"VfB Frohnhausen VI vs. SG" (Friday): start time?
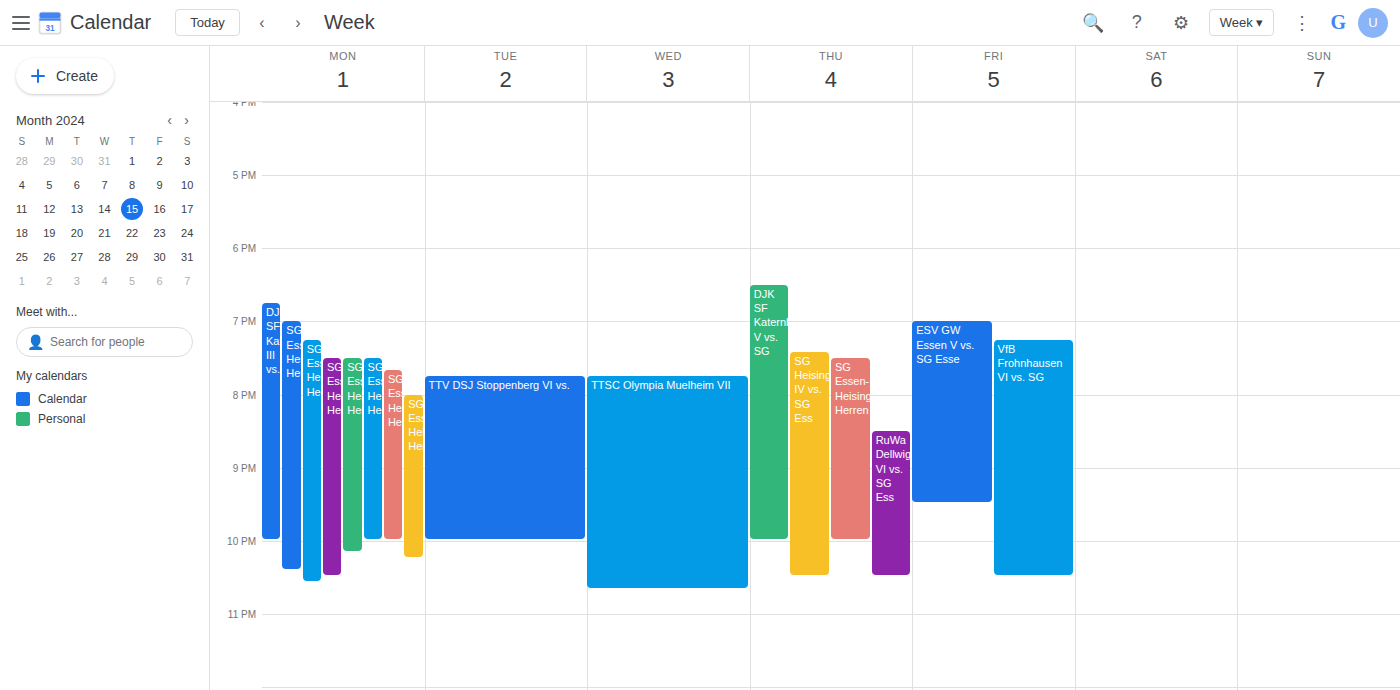
19:15